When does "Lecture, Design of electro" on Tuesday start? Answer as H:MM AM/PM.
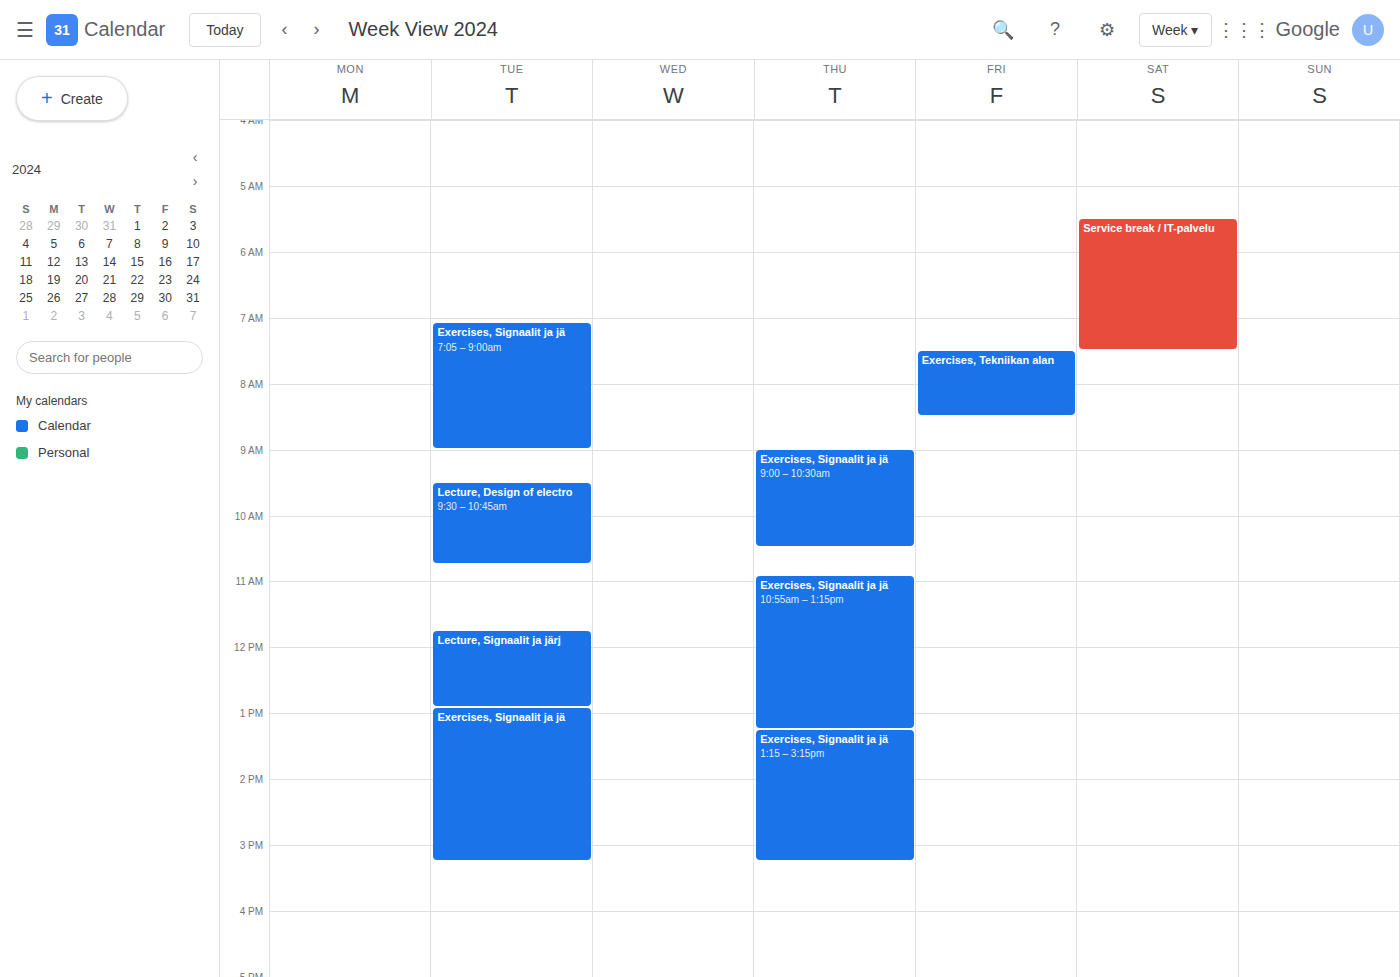
9:30 AM